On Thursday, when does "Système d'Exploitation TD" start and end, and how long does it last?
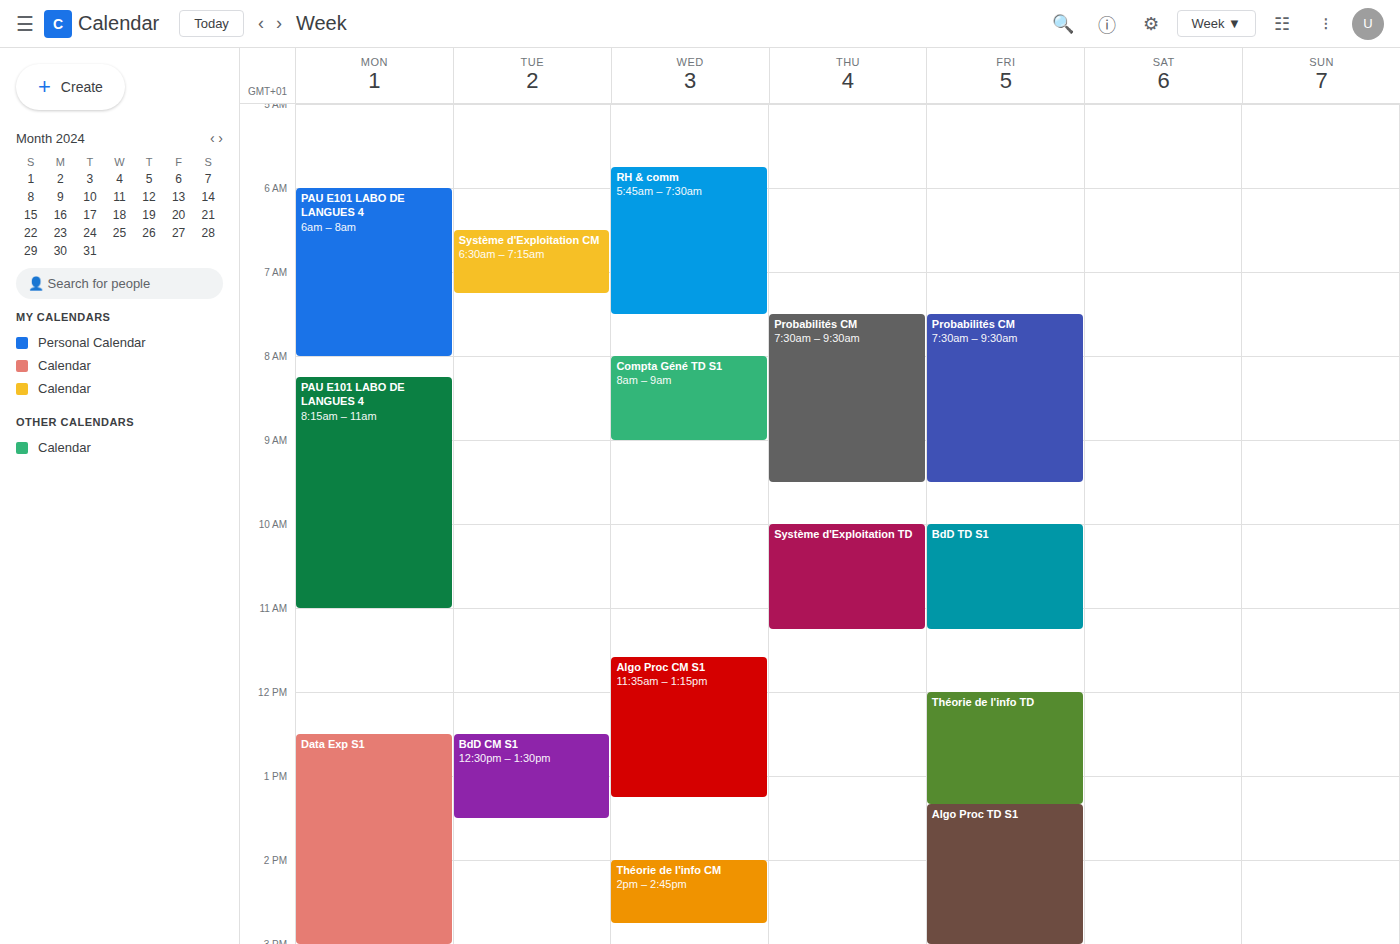
10:00 AM to 11:15 AM, 1 hour 15 minutes